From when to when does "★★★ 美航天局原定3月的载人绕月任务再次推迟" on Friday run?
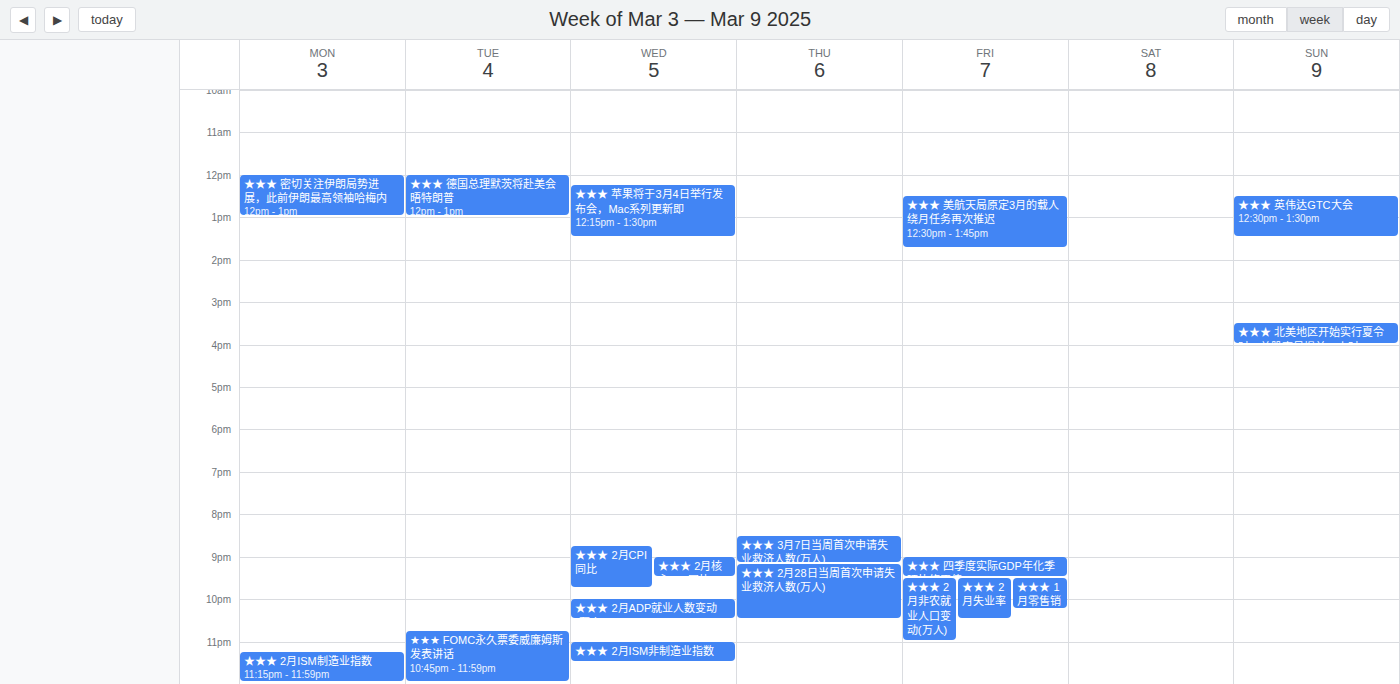
12:30 PM to 1:45 PM